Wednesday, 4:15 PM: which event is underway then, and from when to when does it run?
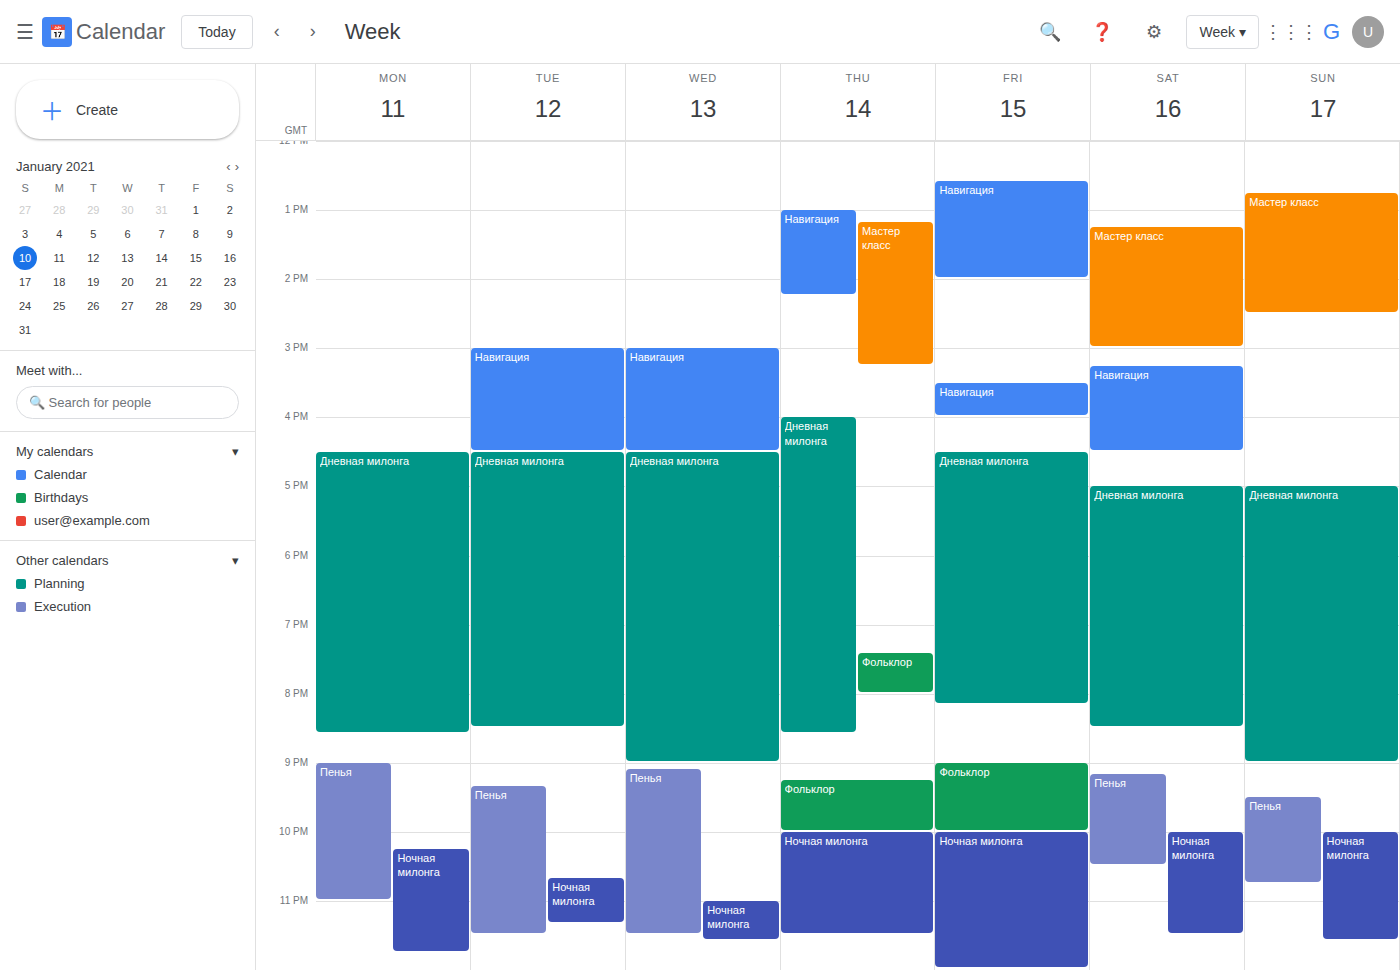
"Навигация", 3:00 PM to 4:30 PM